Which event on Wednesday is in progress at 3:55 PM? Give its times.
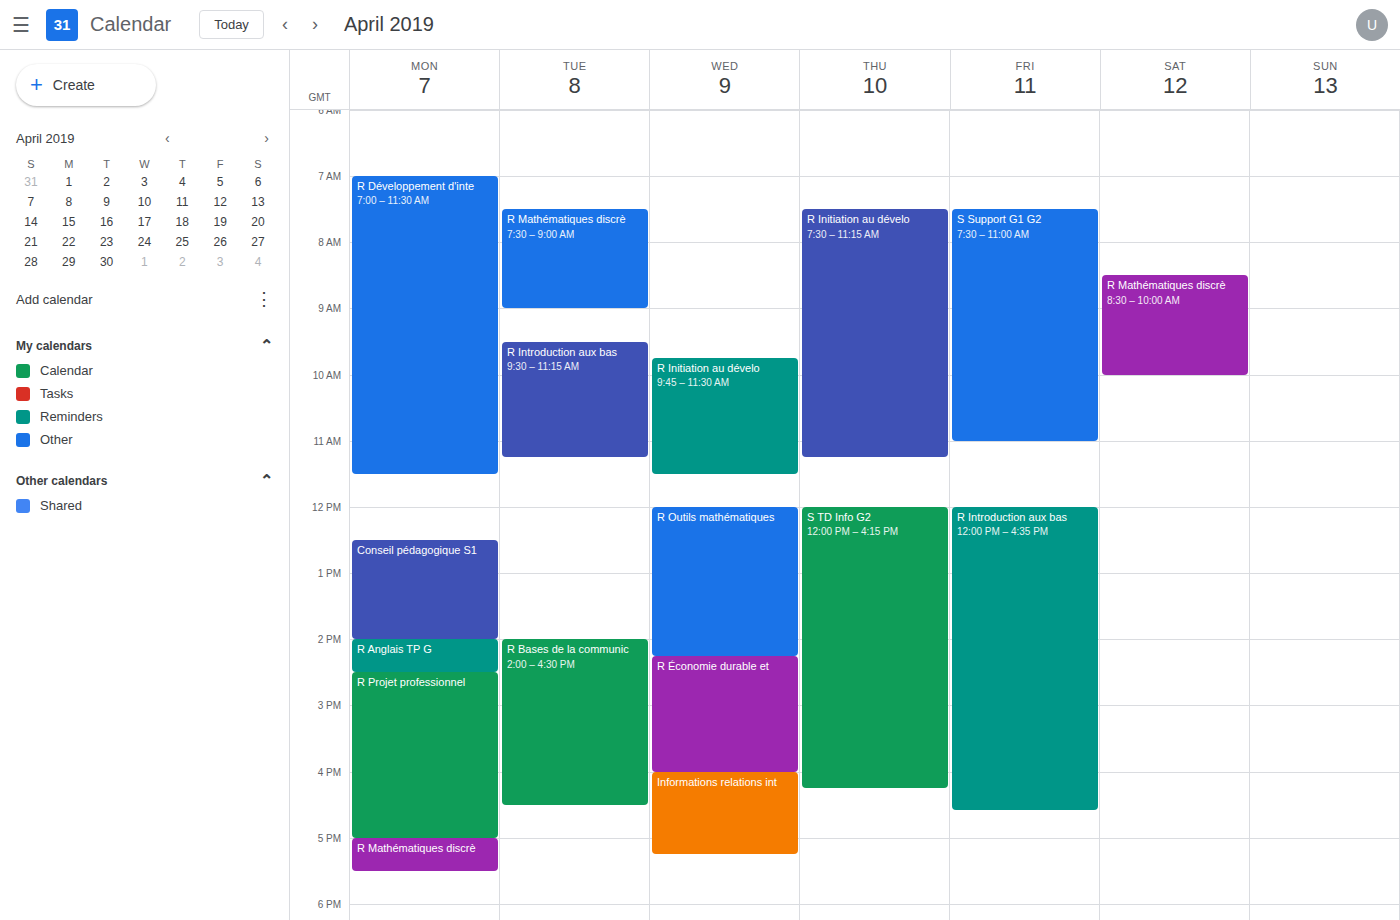
"R Économie durable et", 2:15 PM to 4:00 PM